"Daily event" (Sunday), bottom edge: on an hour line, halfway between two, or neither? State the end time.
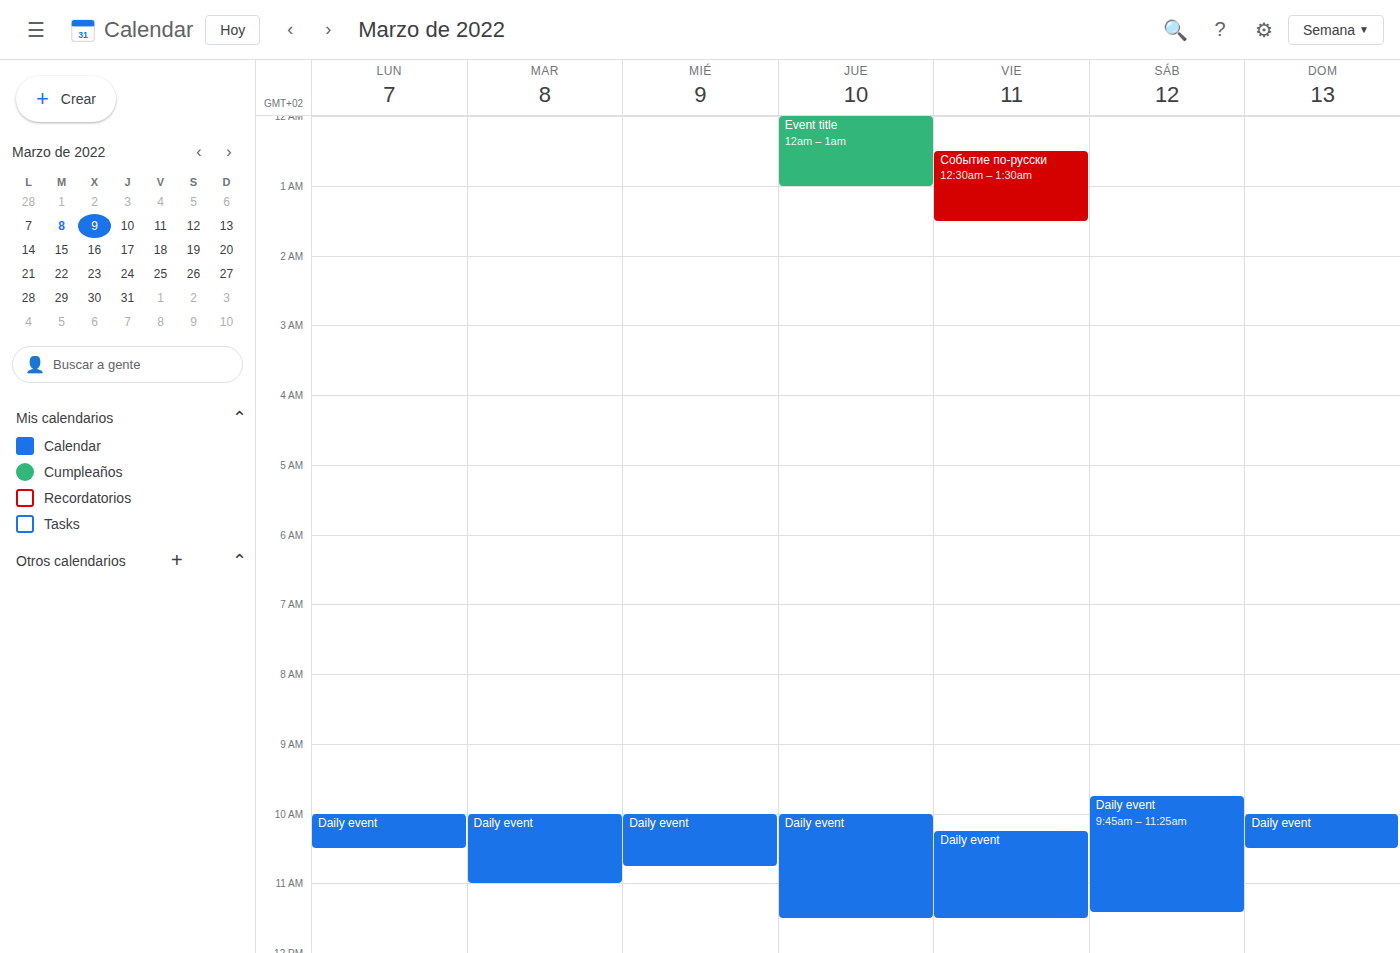
10:30 AM -- halfway between the 10 AM and 11 AM lines.